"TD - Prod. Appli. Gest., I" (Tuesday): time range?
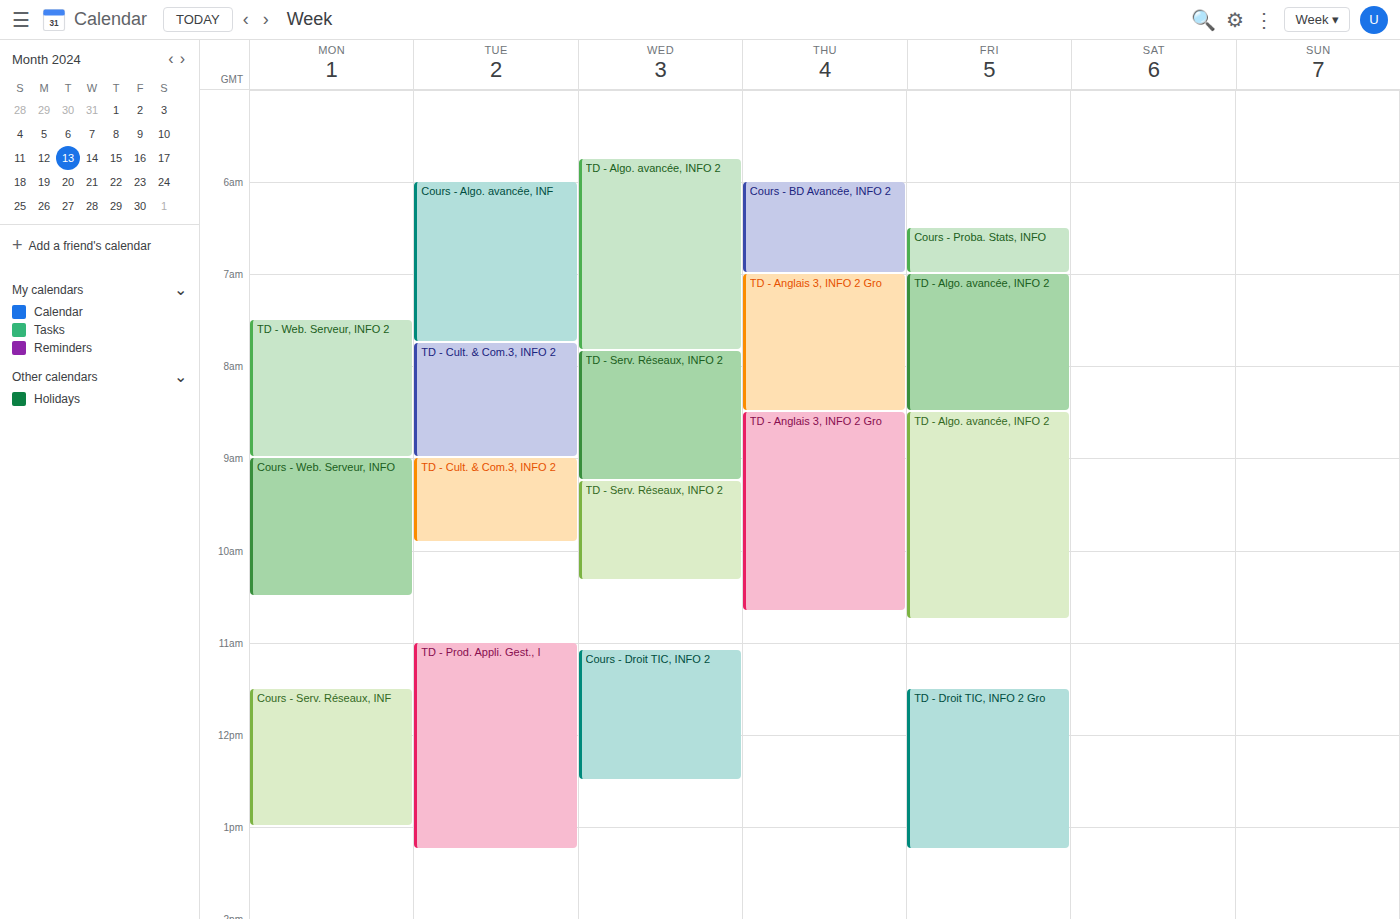
11:00 AM to 1:15 PM